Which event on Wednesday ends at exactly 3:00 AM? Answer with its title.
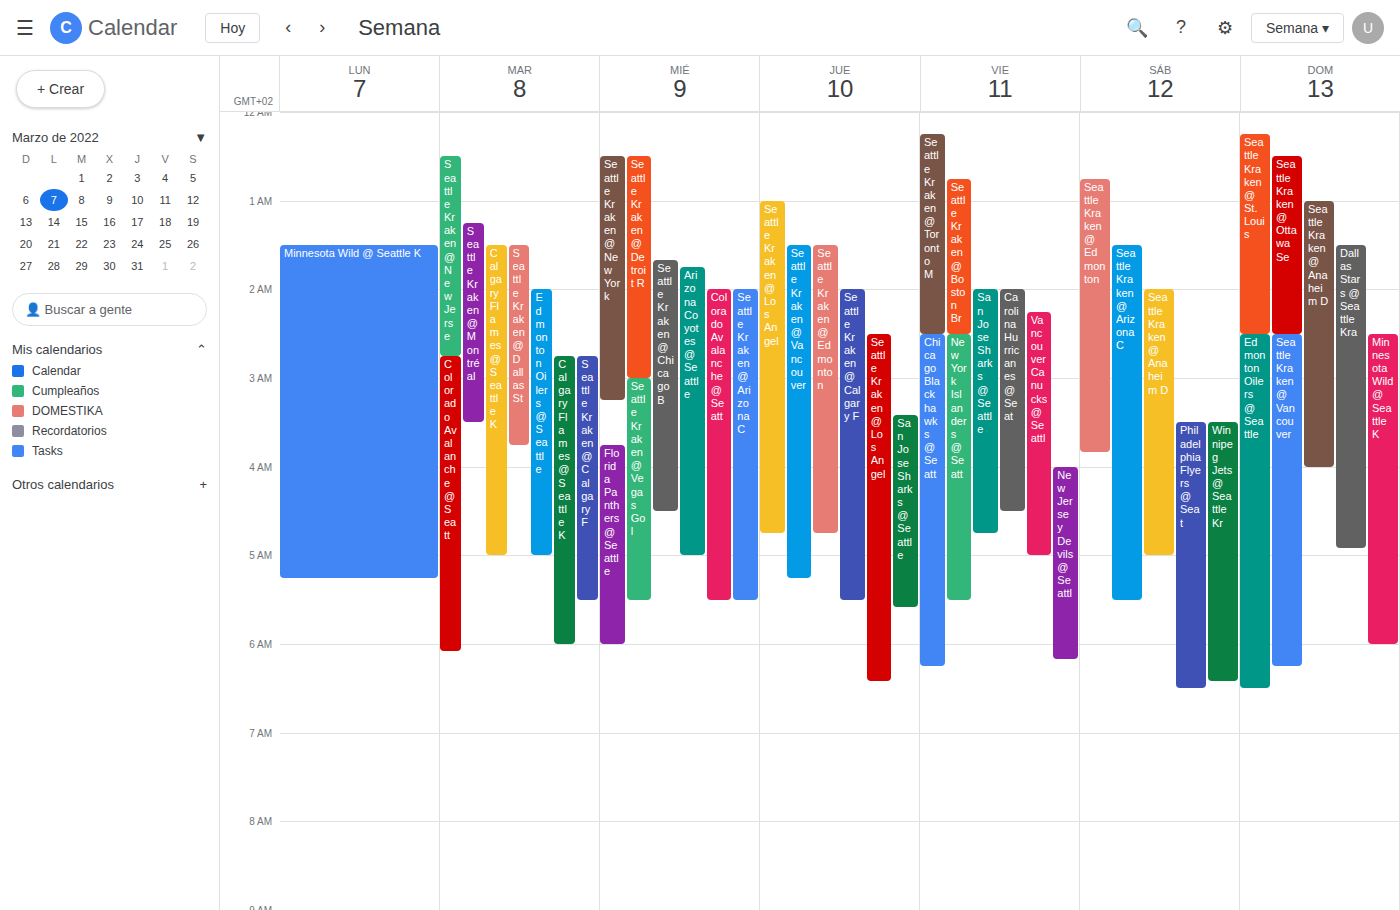
"Seattle Kraken @ Detroit R"